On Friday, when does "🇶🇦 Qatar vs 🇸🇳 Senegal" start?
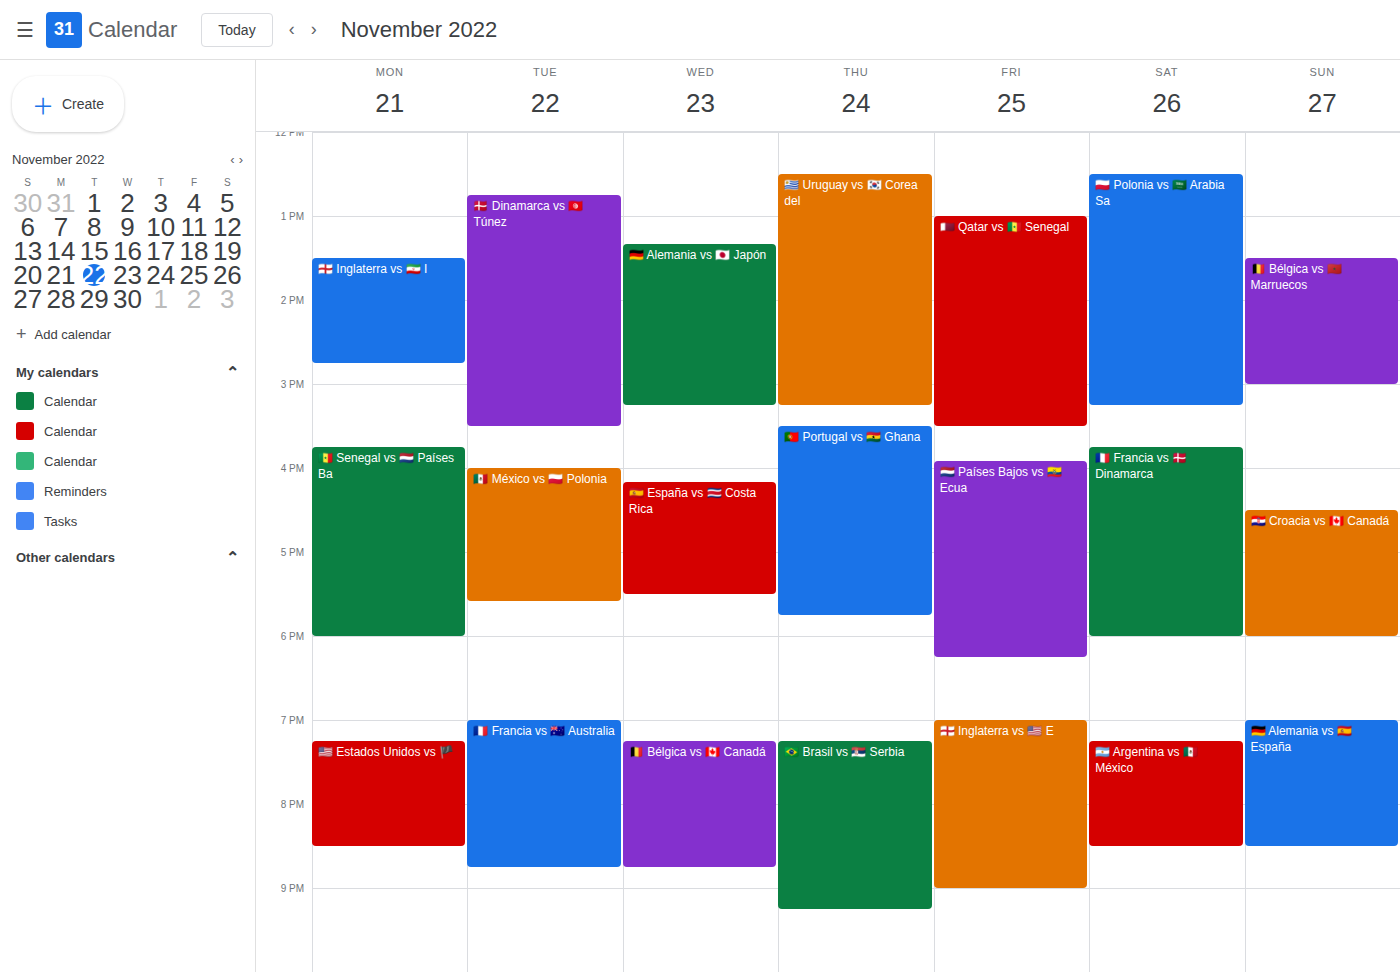
1:00 PM